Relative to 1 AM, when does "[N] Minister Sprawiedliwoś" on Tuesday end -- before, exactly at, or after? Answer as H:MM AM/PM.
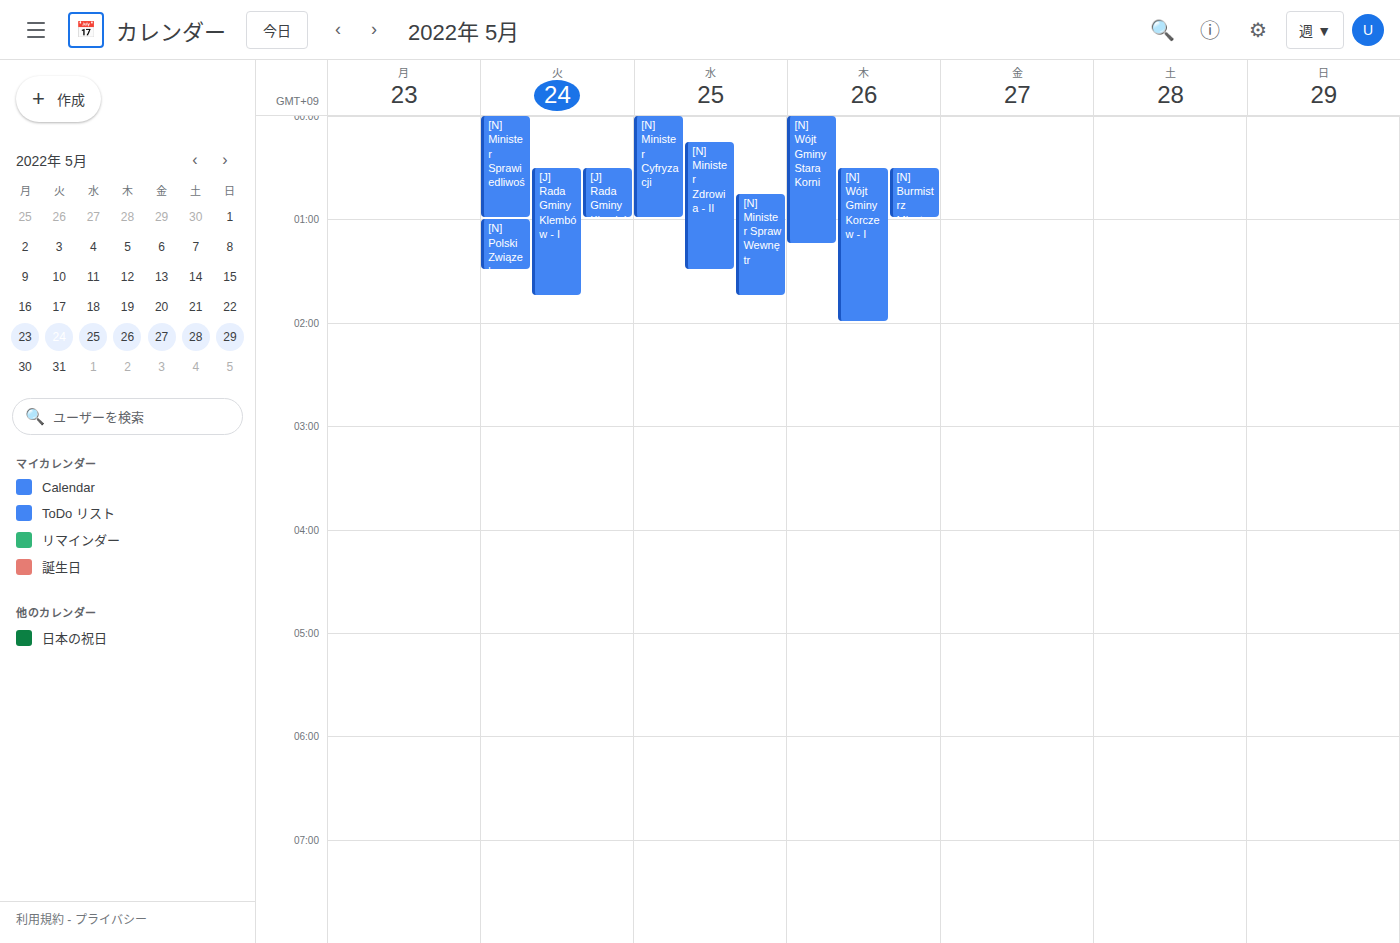
1:00 AM -- exactly at 1 AM, on the 1 AM line.